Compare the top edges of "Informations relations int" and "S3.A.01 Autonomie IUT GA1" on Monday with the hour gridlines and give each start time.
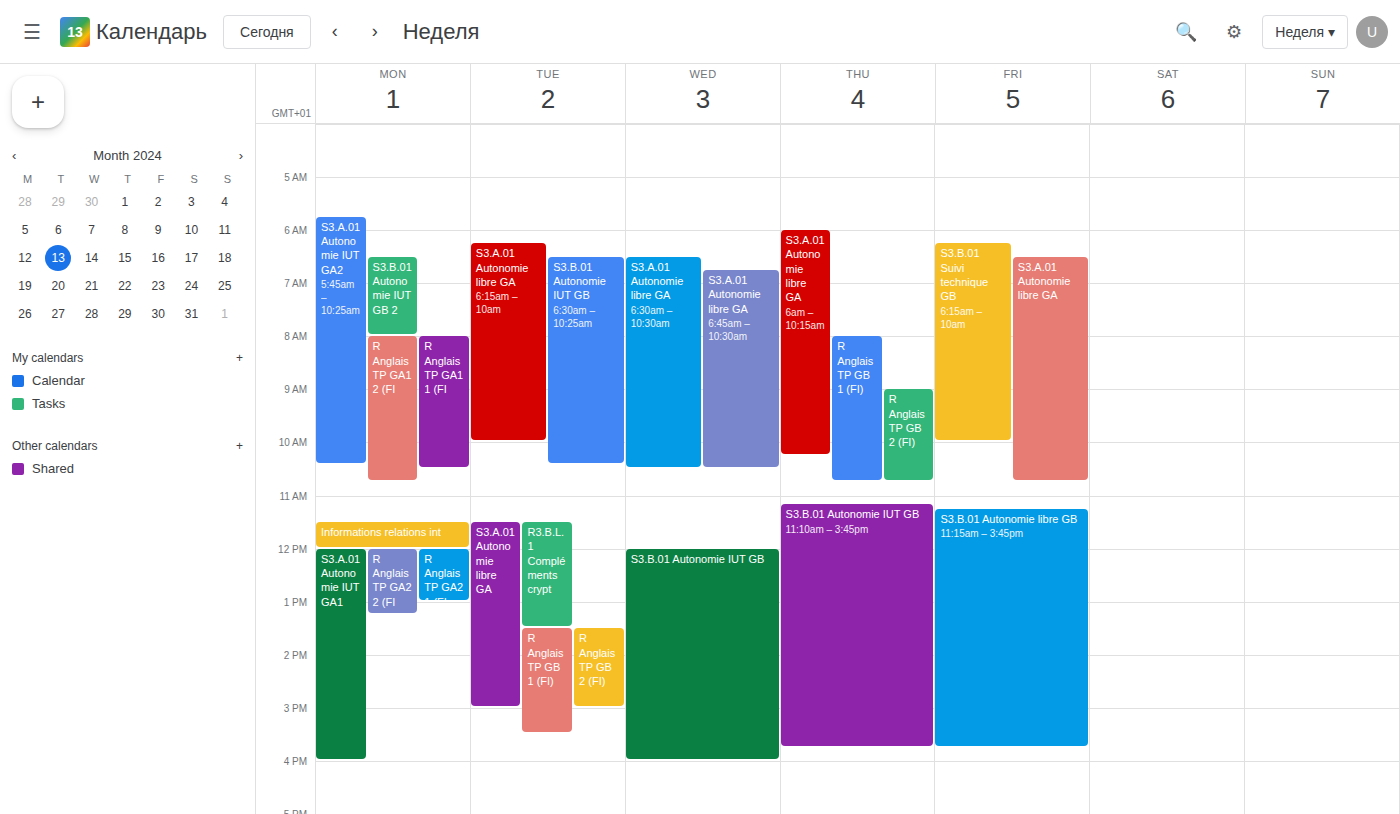
"Informations relations int": 11:30 AM, halfway between the 11 AM and 12 PM lines. "S3.A.01 Autonomie IUT GA1": 12:00 PM, exactly on the 12 PM line.